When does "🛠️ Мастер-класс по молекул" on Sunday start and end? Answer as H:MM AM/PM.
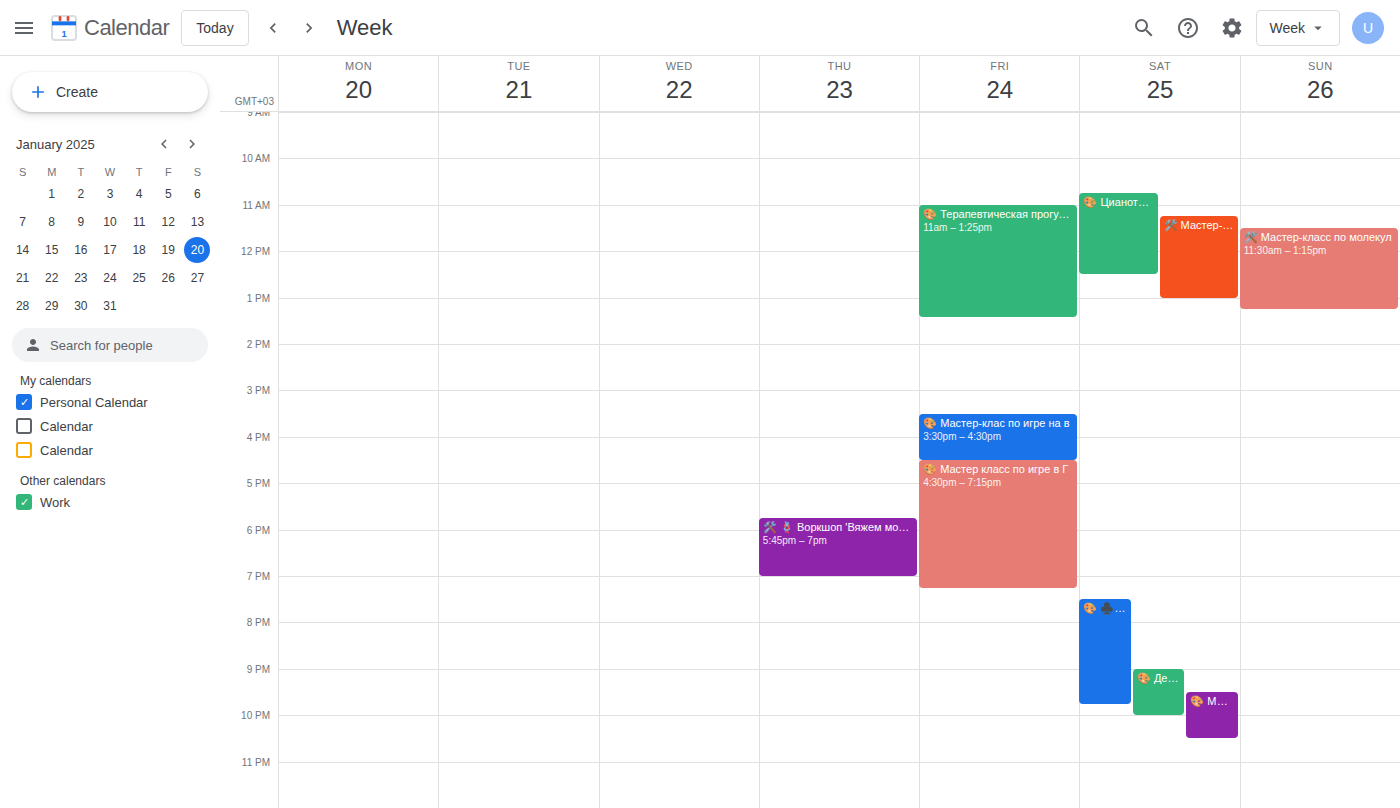
11:30 AM to 1:15 PM